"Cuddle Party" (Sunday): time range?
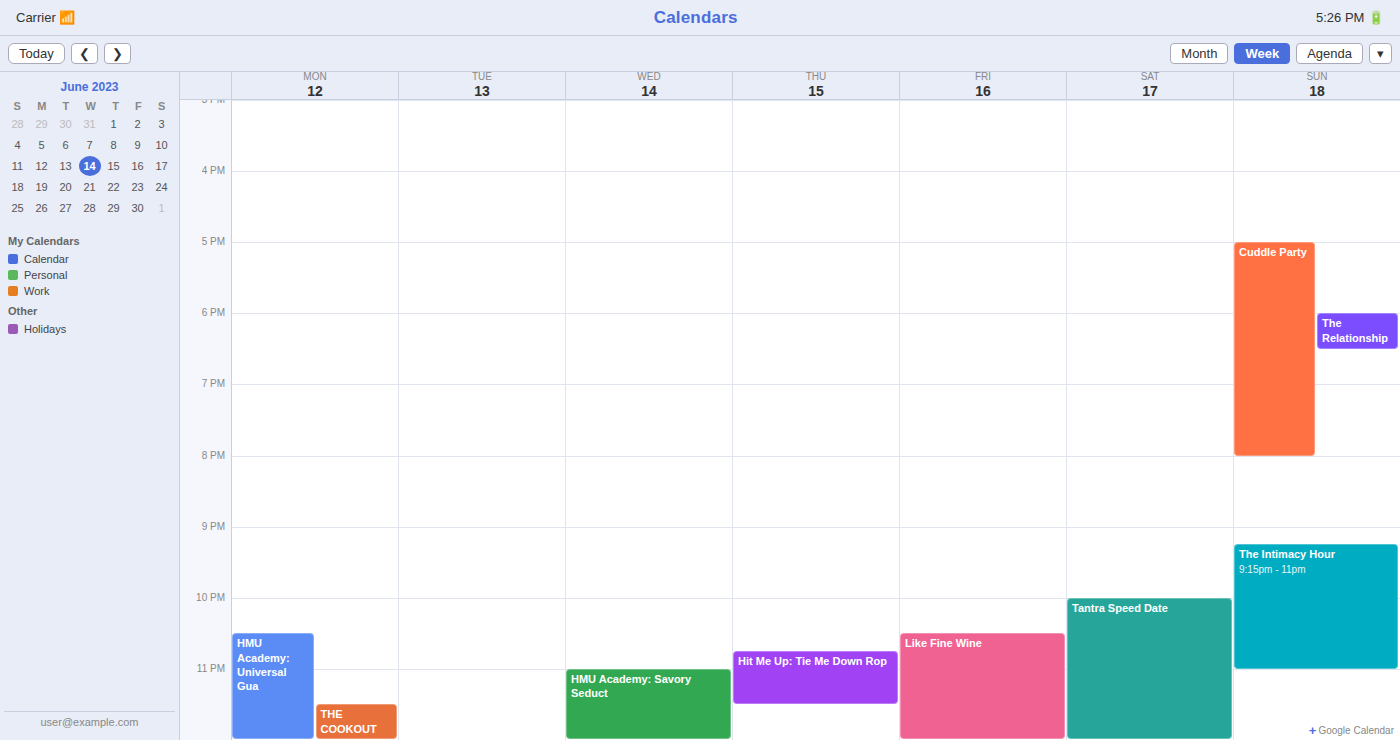
17:00 to 20:00